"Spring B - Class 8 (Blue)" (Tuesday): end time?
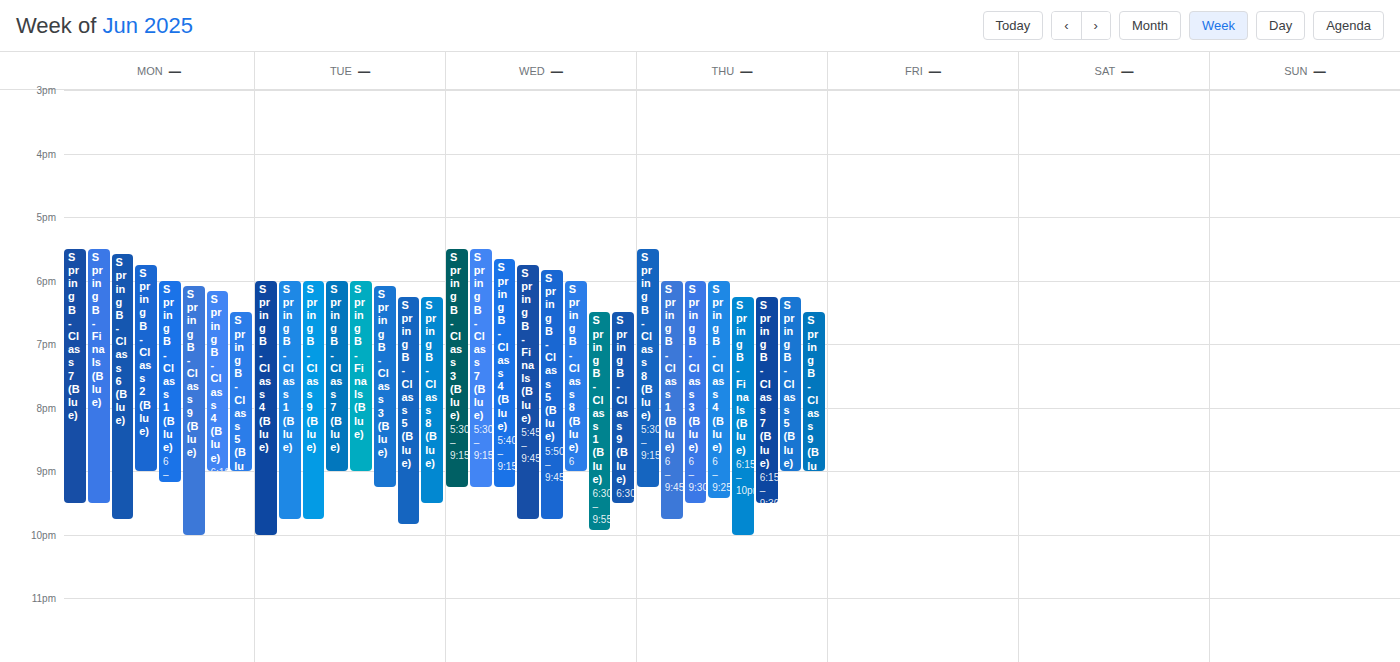
9:30 PM